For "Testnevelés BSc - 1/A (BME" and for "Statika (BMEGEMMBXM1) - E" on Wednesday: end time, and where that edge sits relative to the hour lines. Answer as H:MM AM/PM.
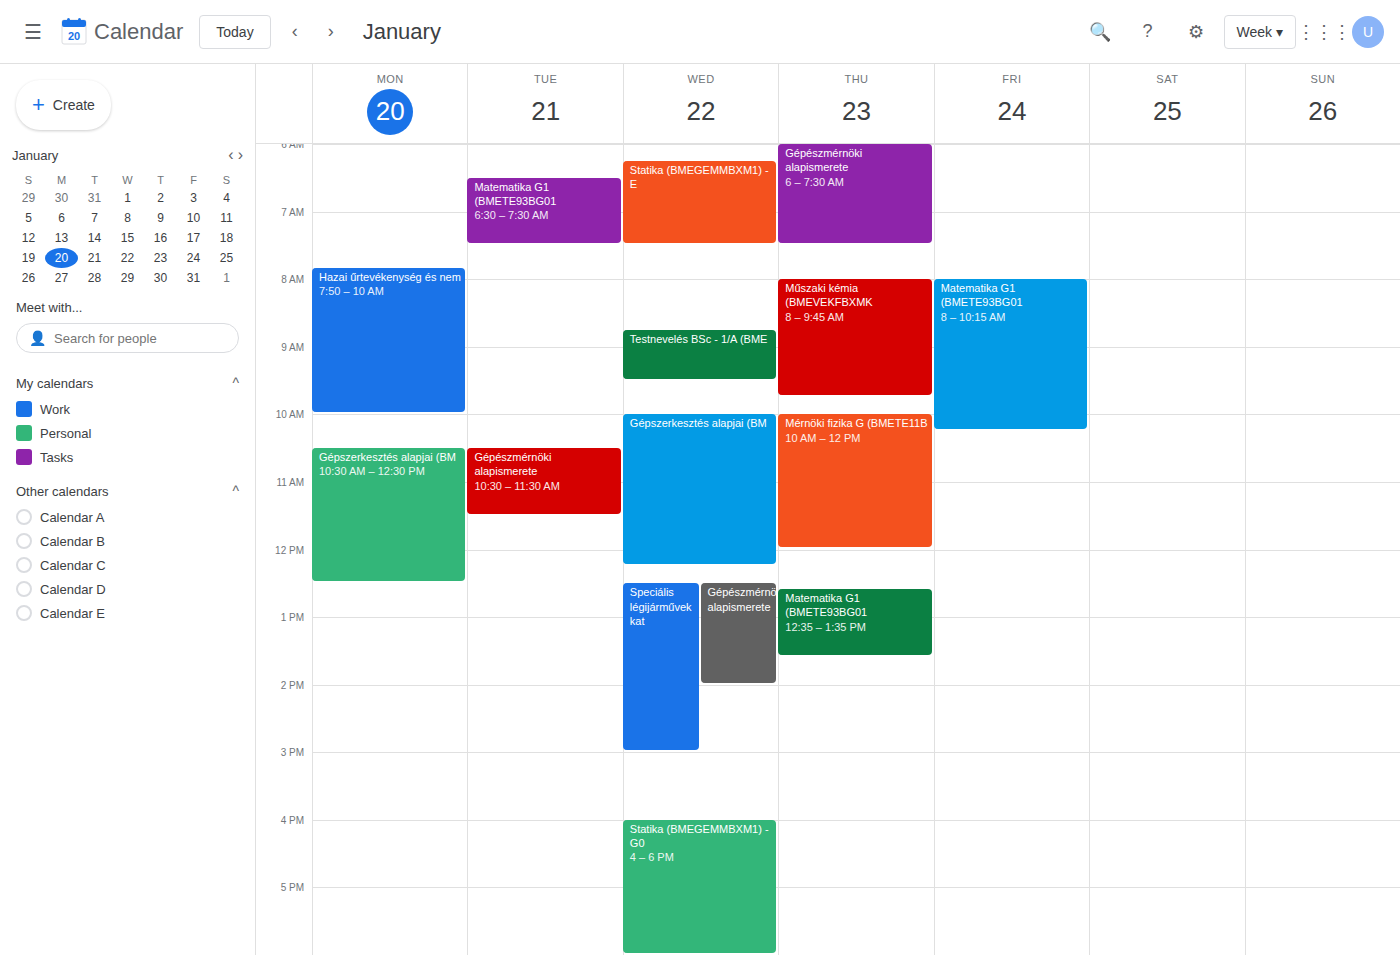
"Testnevelés BSc - 1/A (BME": 9:30 AM, halfway between the 9 AM and 10 AM lines. "Statika (BMEGEMMBXM1) - E": 7:30 AM, halfway between the 7 AM and 8 AM lines.